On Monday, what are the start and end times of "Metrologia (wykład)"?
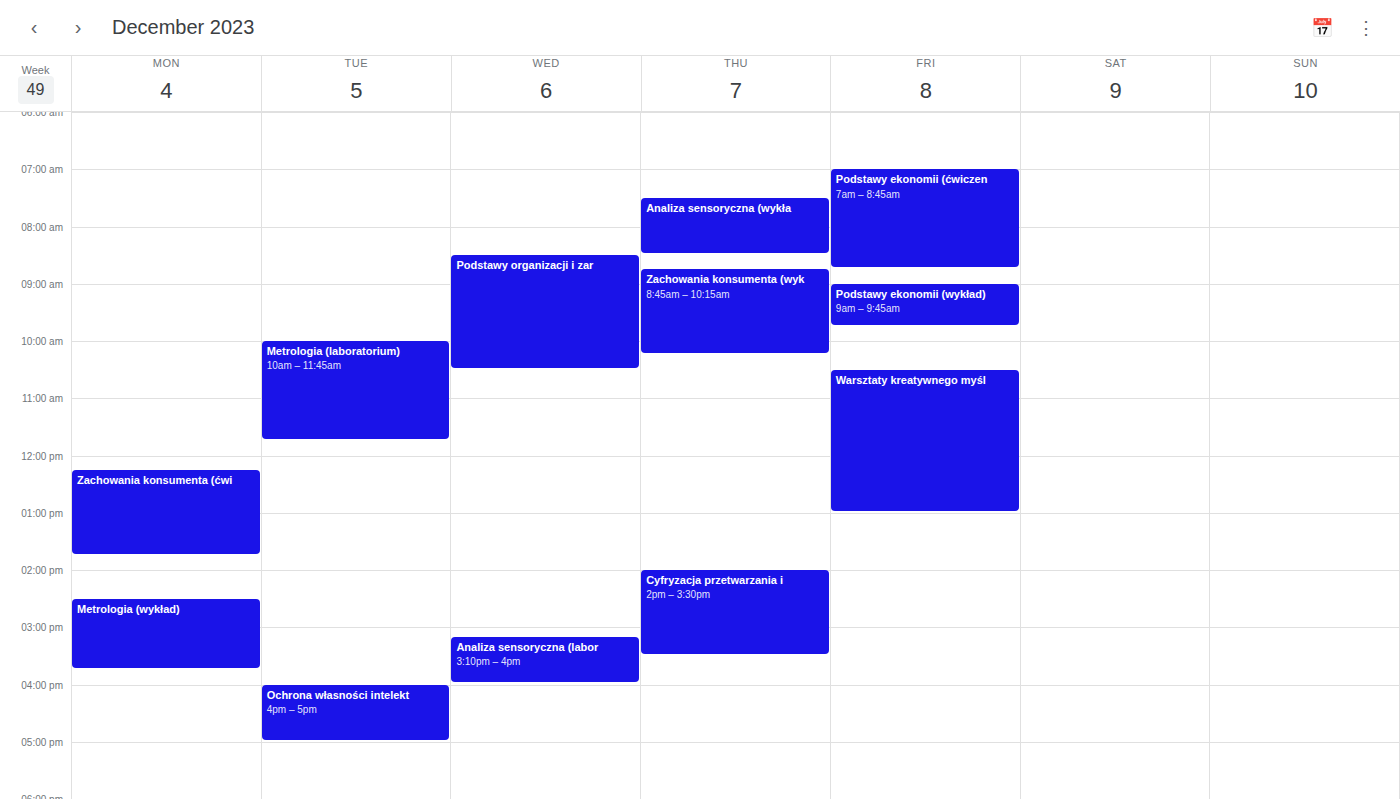
2:30 PM to 3:45 PM